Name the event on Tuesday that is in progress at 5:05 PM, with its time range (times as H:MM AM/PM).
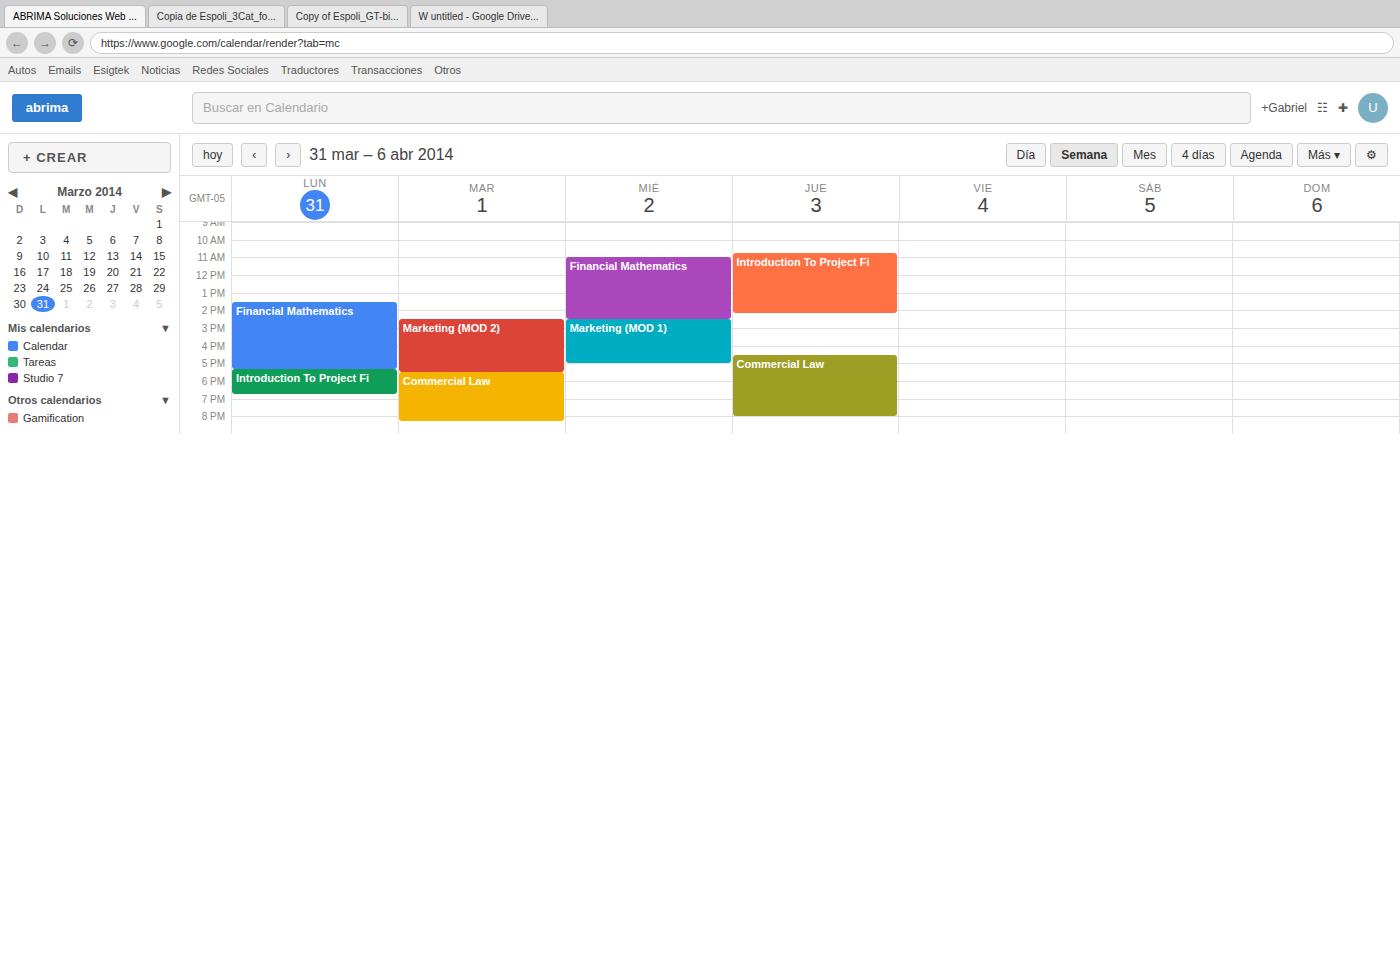
"Marketing (MOD 2)", 2:30 PM to 5:30 PM